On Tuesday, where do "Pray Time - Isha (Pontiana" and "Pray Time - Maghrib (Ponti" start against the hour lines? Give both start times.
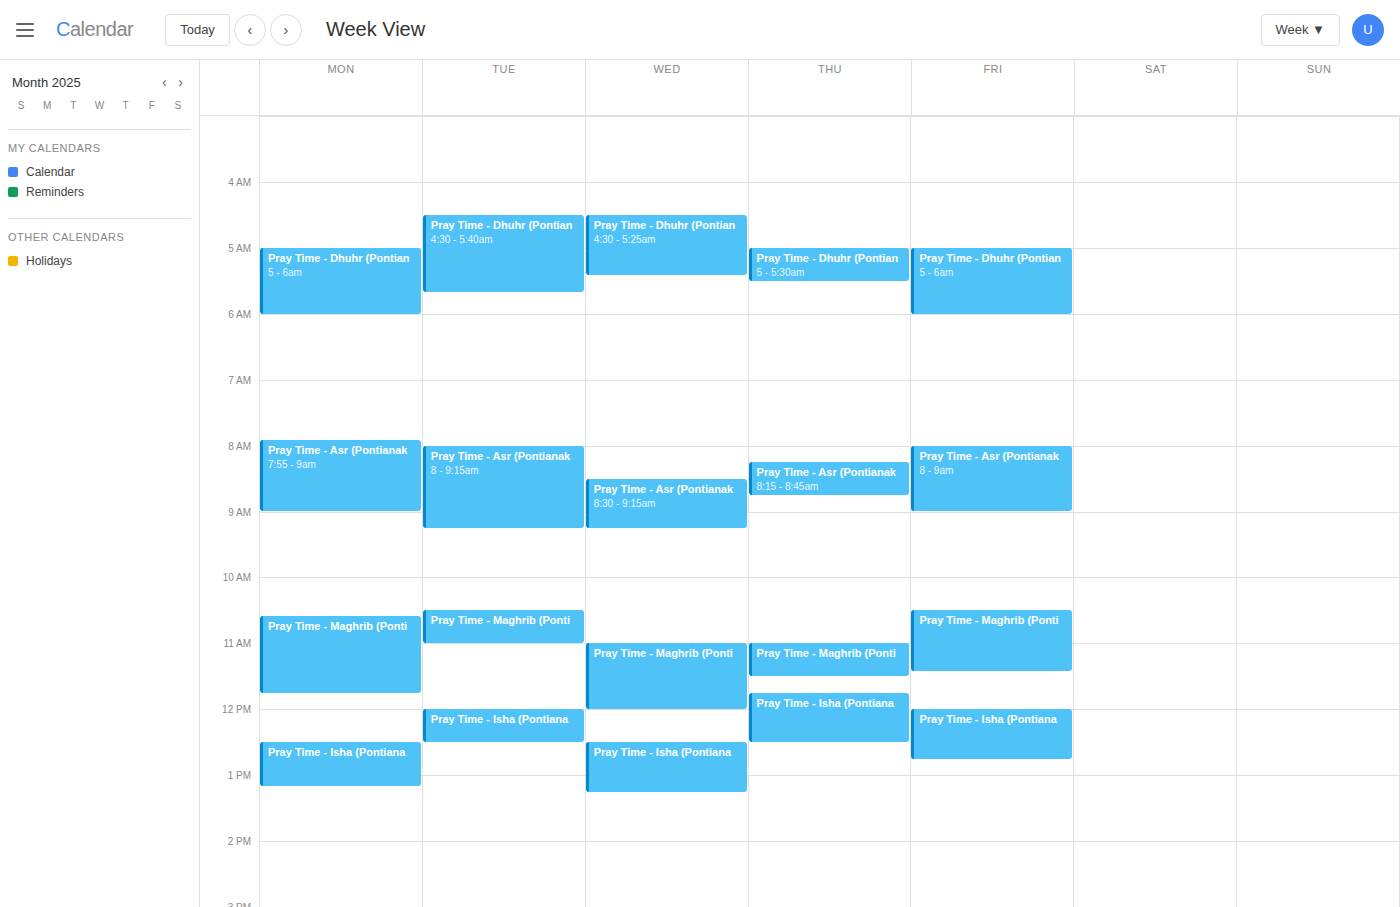
"Pray Time - Isha (Pontiana": 12:00 PM, exactly on the 12 PM line. "Pray Time - Maghrib (Ponti": 10:30 AM, halfway between the 10 AM and 11 AM lines.